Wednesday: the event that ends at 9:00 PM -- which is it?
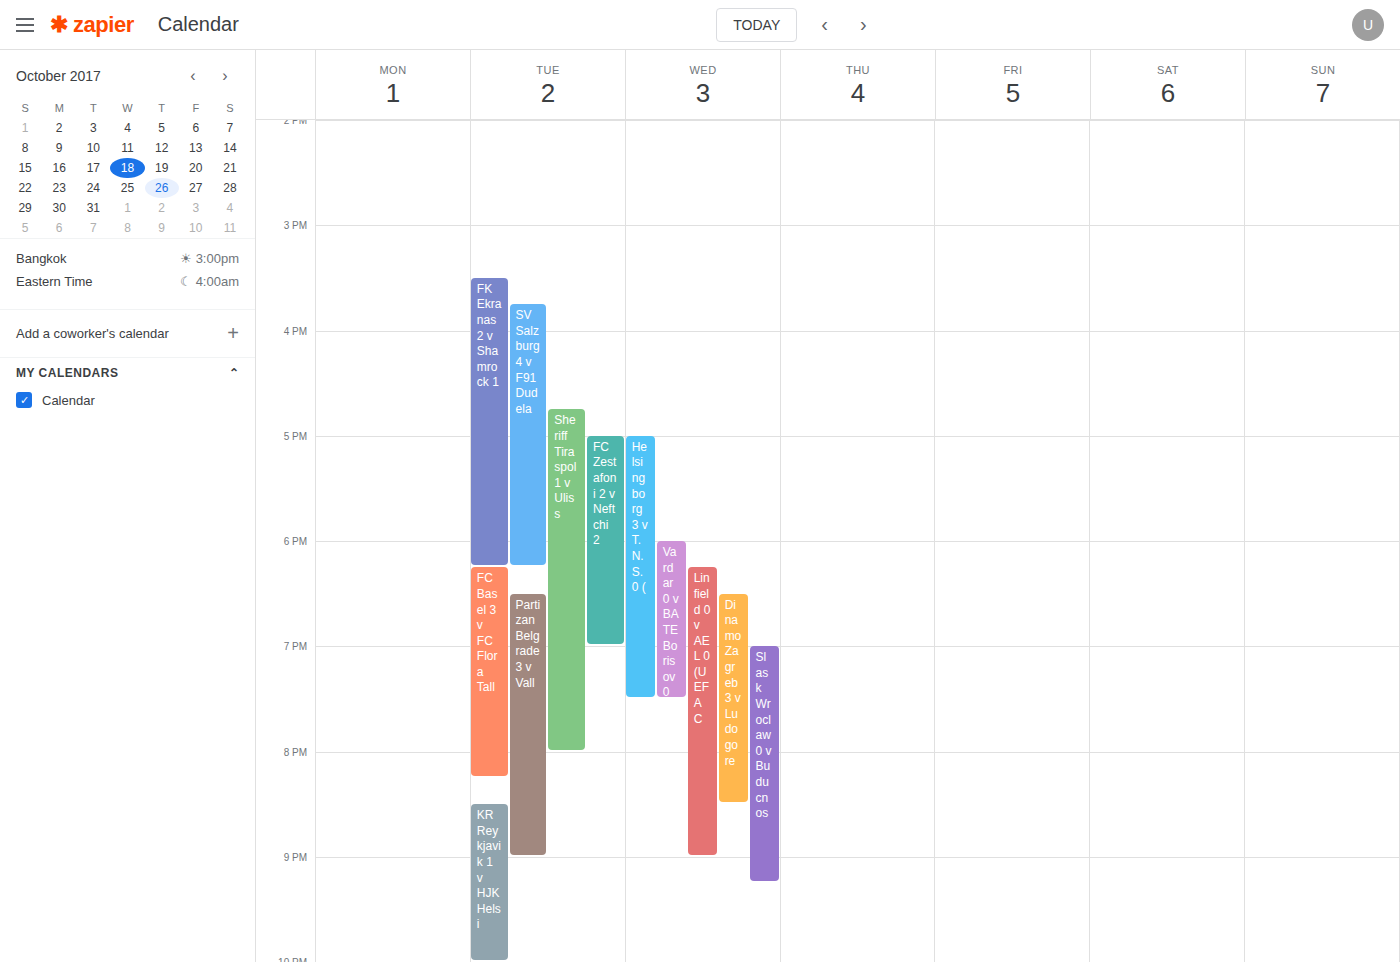
"Linfield 0 v AEL 0 (UEFA C"